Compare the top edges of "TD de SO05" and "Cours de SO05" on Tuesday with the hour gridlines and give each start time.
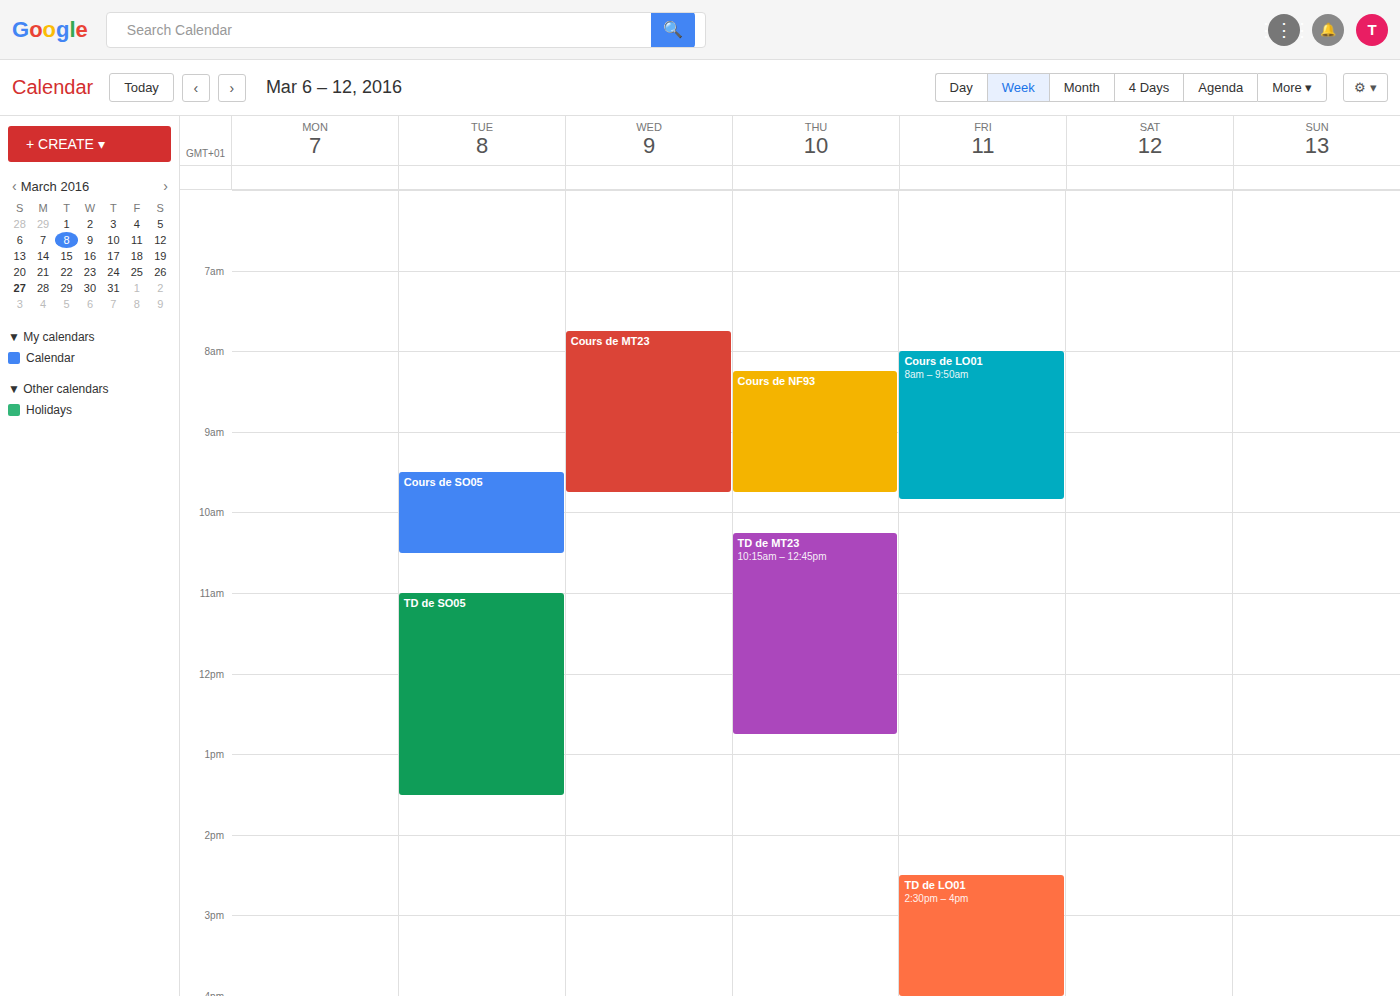
"TD de SO05": 11:00 AM, exactly on the 11 AM line. "Cours de SO05": 9:30 AM, halfway between the 9 AM and 10 AM lines.